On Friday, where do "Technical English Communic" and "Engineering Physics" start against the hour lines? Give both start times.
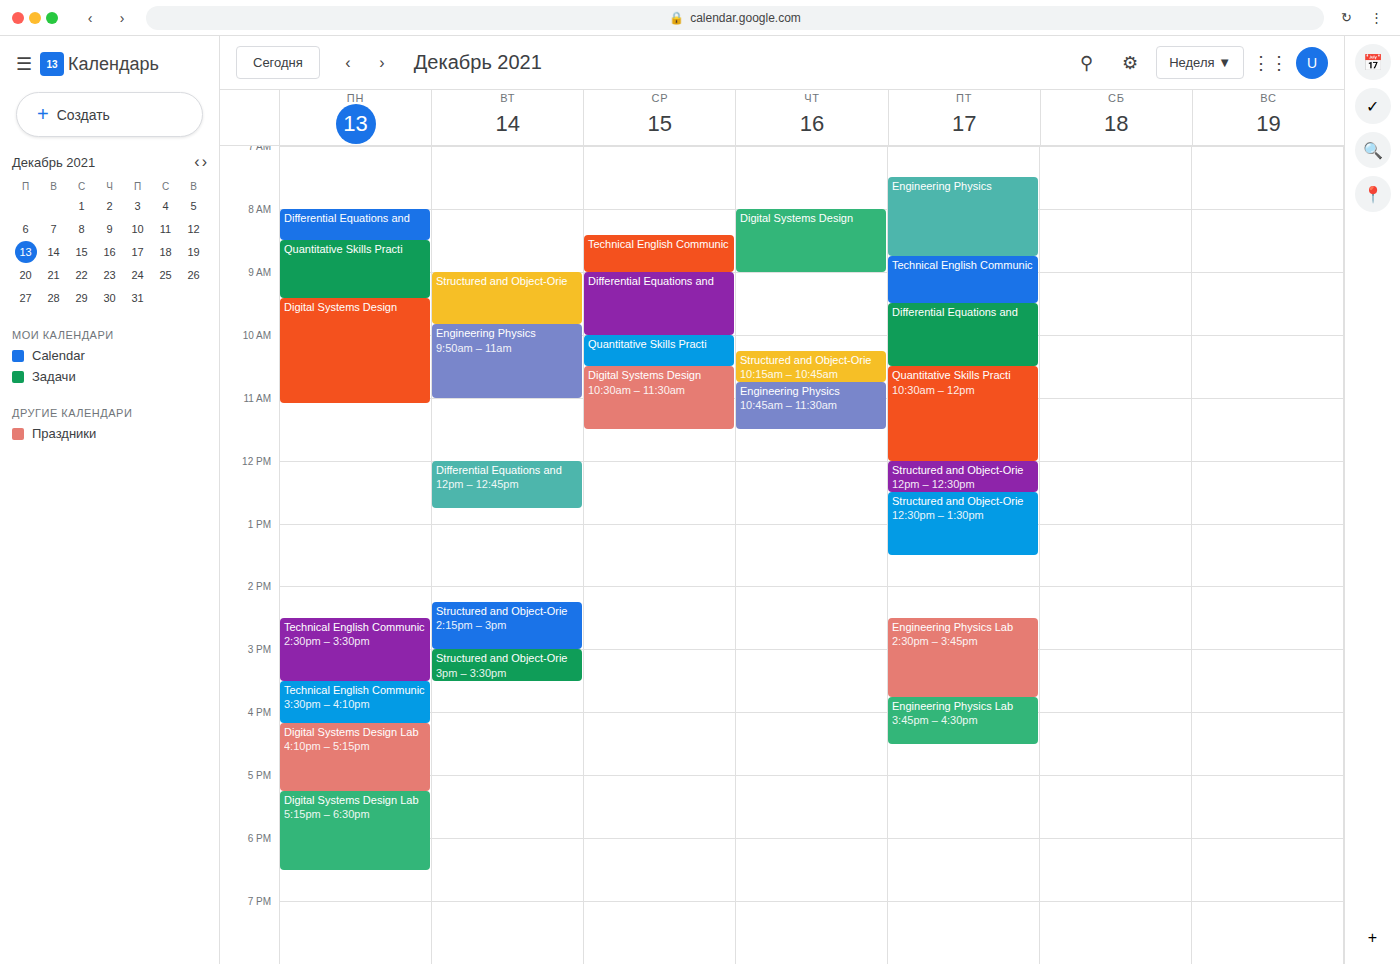
"Technical English Communic": 8:45 AM, neither: three quarters of the way from the 8 AM line to the 9 AM line. "Engineering Physics": 7:30 AM, halfway between the 7 AM and 8 AM lines.